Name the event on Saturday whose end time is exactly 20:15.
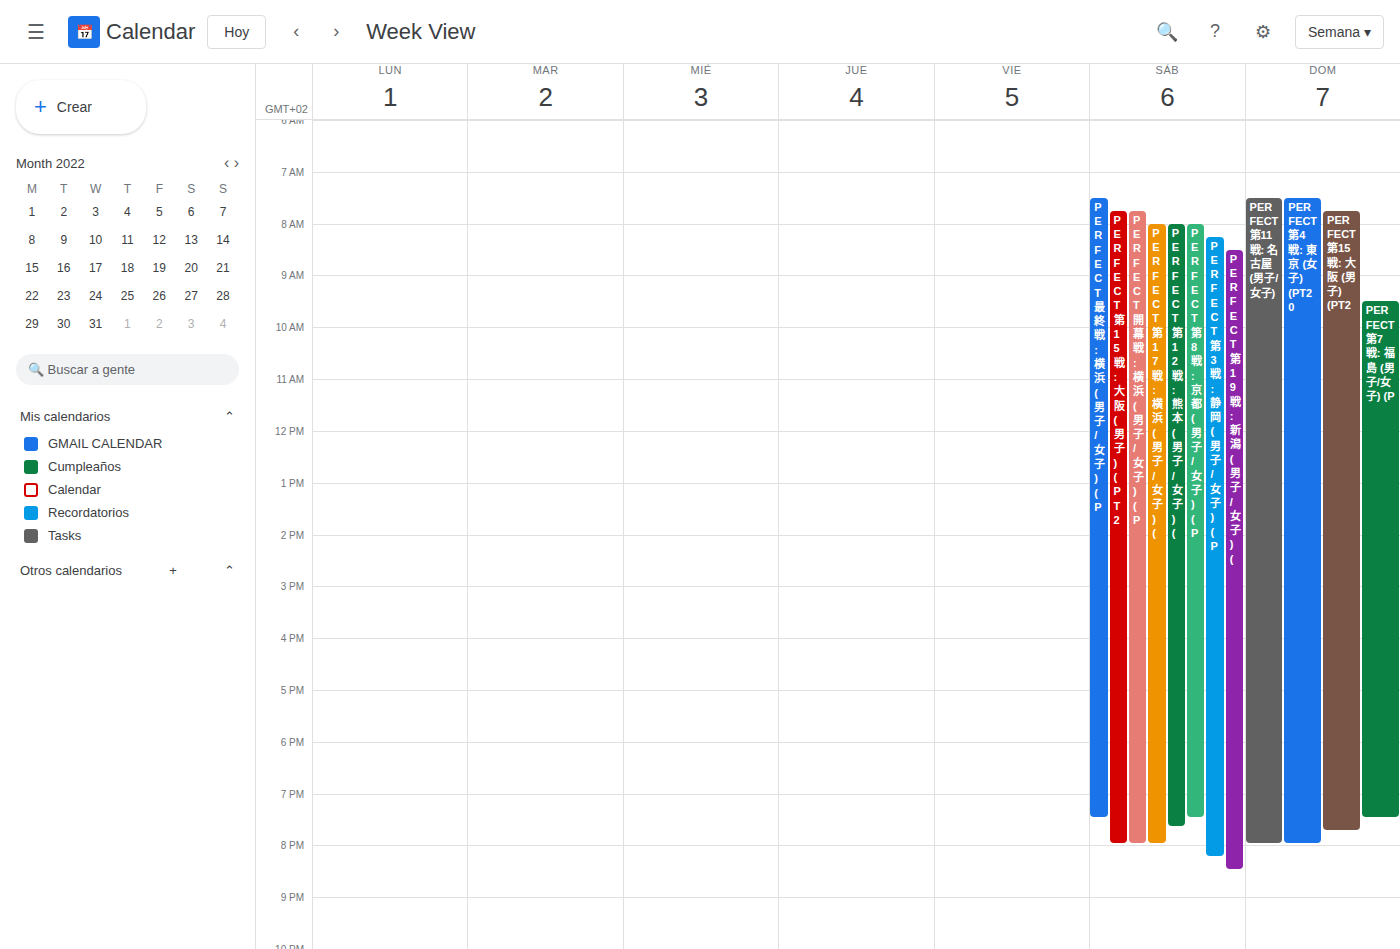
"PERFECT 第3戦: 静岡 (男子/女子) (P"